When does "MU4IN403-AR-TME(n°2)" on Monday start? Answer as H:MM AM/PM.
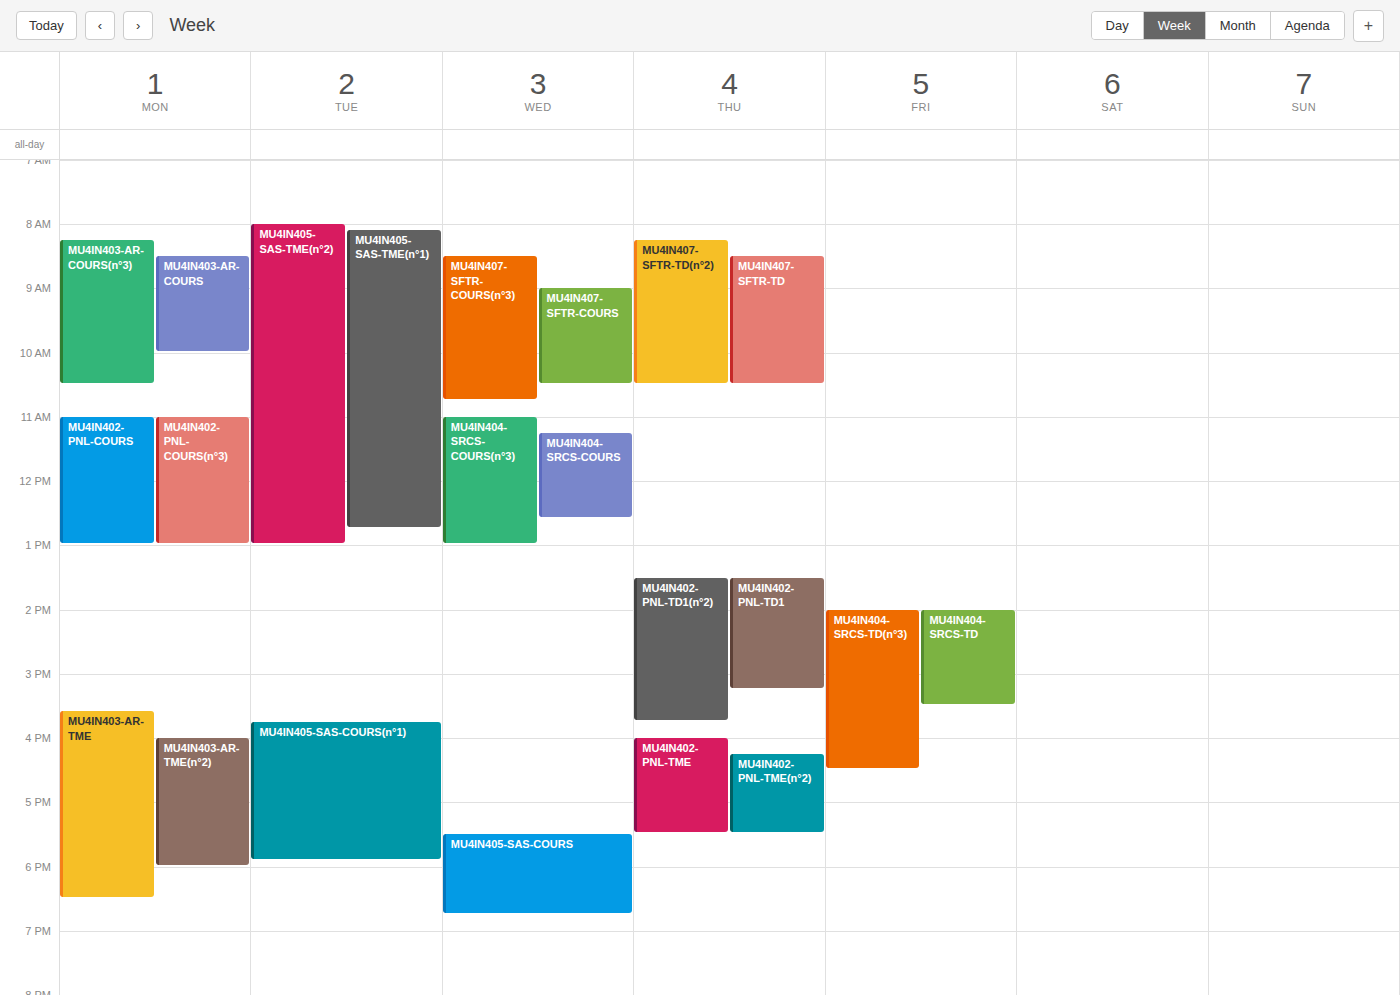
4:00 PM